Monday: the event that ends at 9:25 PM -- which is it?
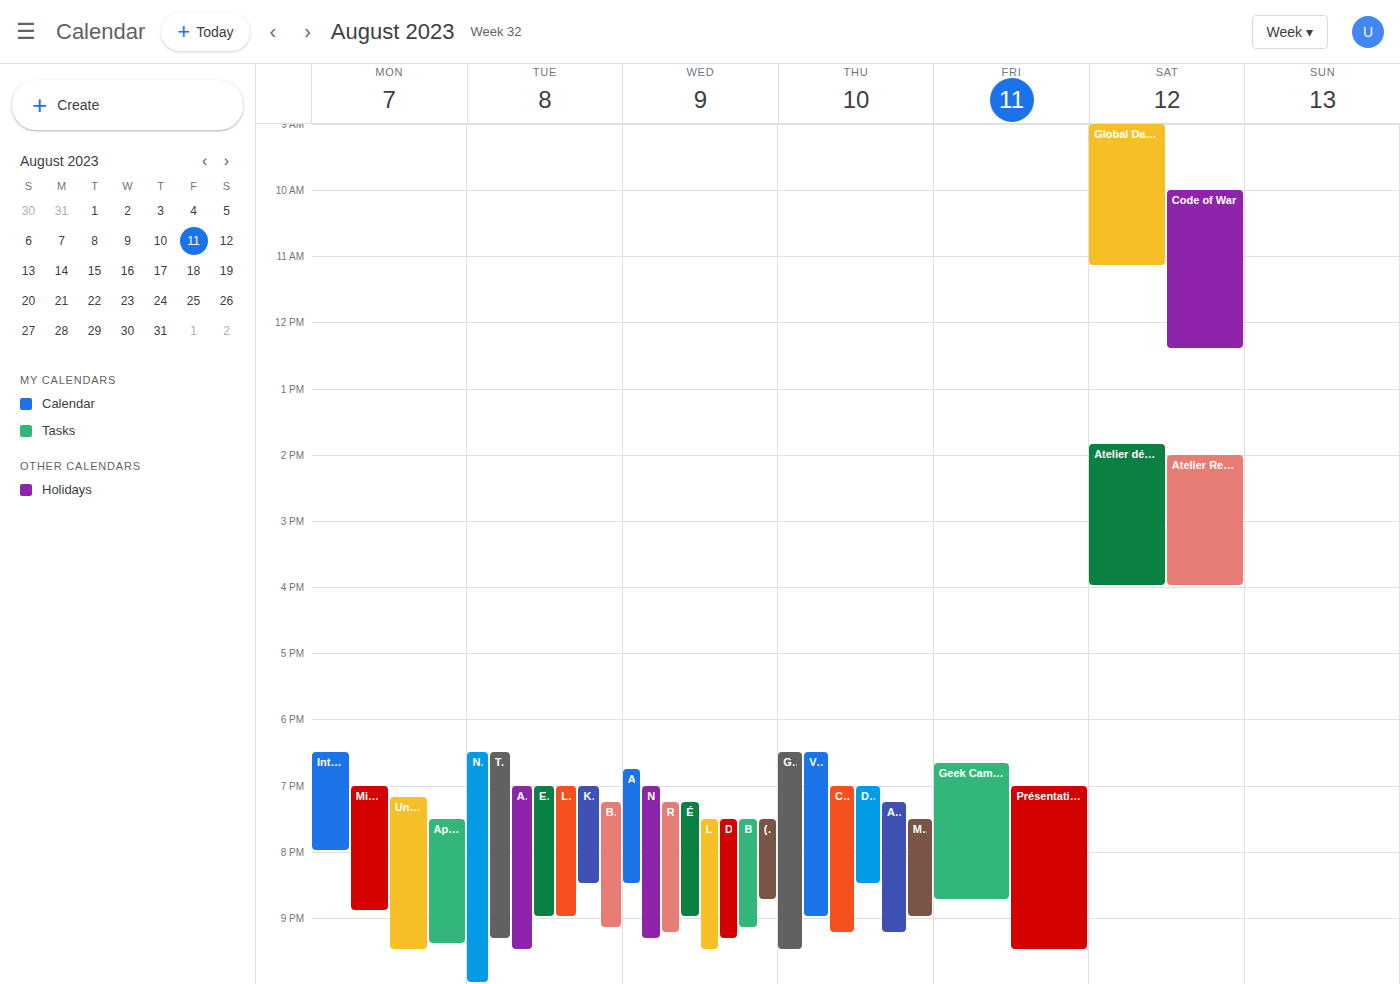
"Apéro JS"